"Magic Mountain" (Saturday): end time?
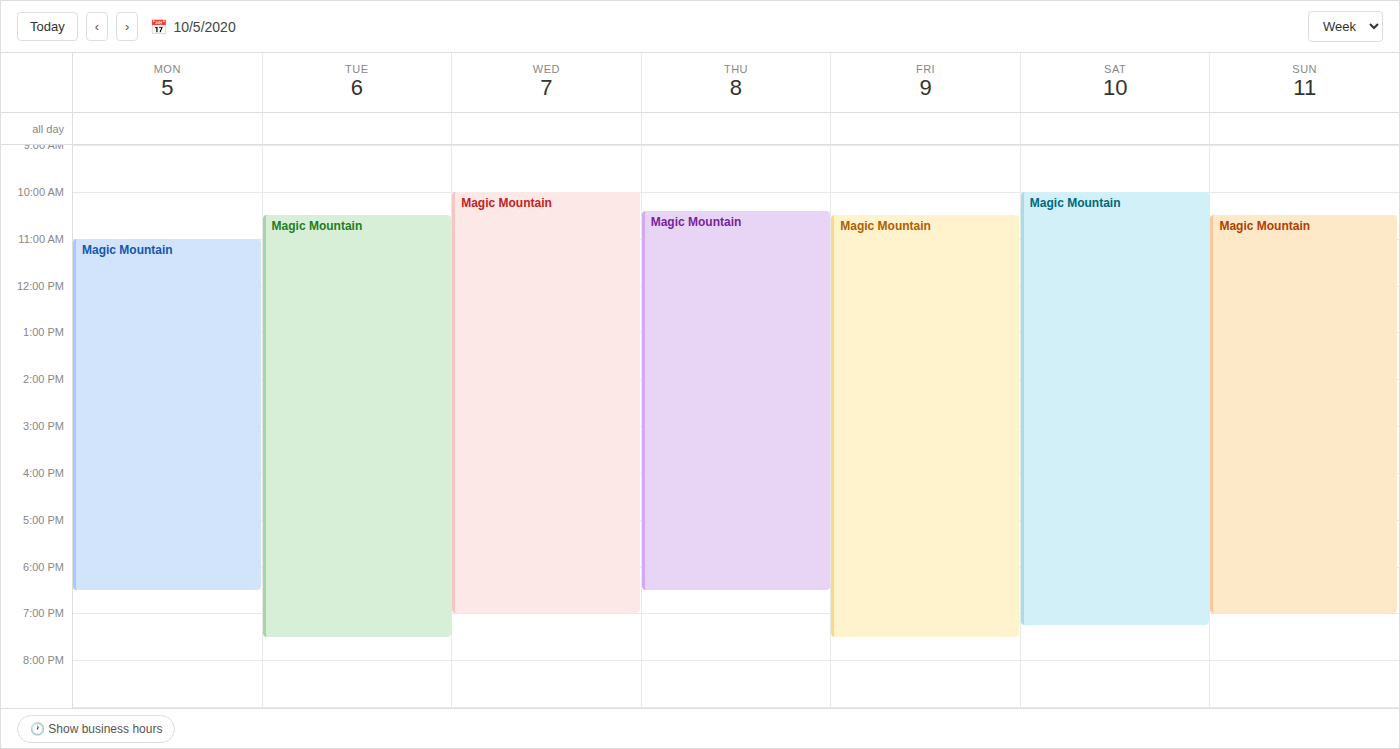
7:15 PM